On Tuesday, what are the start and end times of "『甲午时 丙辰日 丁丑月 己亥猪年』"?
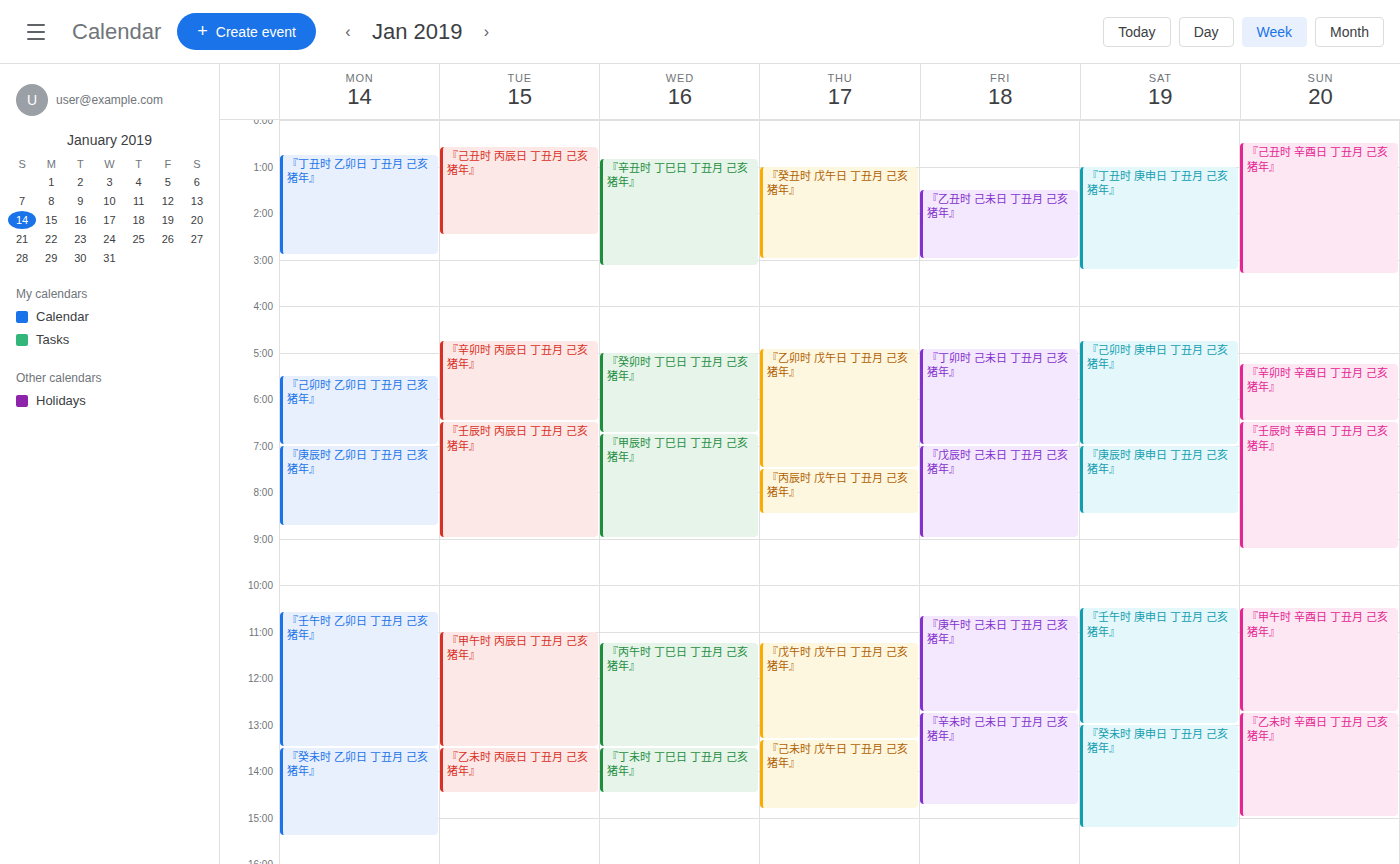
11:00 AM to 1:30 PM